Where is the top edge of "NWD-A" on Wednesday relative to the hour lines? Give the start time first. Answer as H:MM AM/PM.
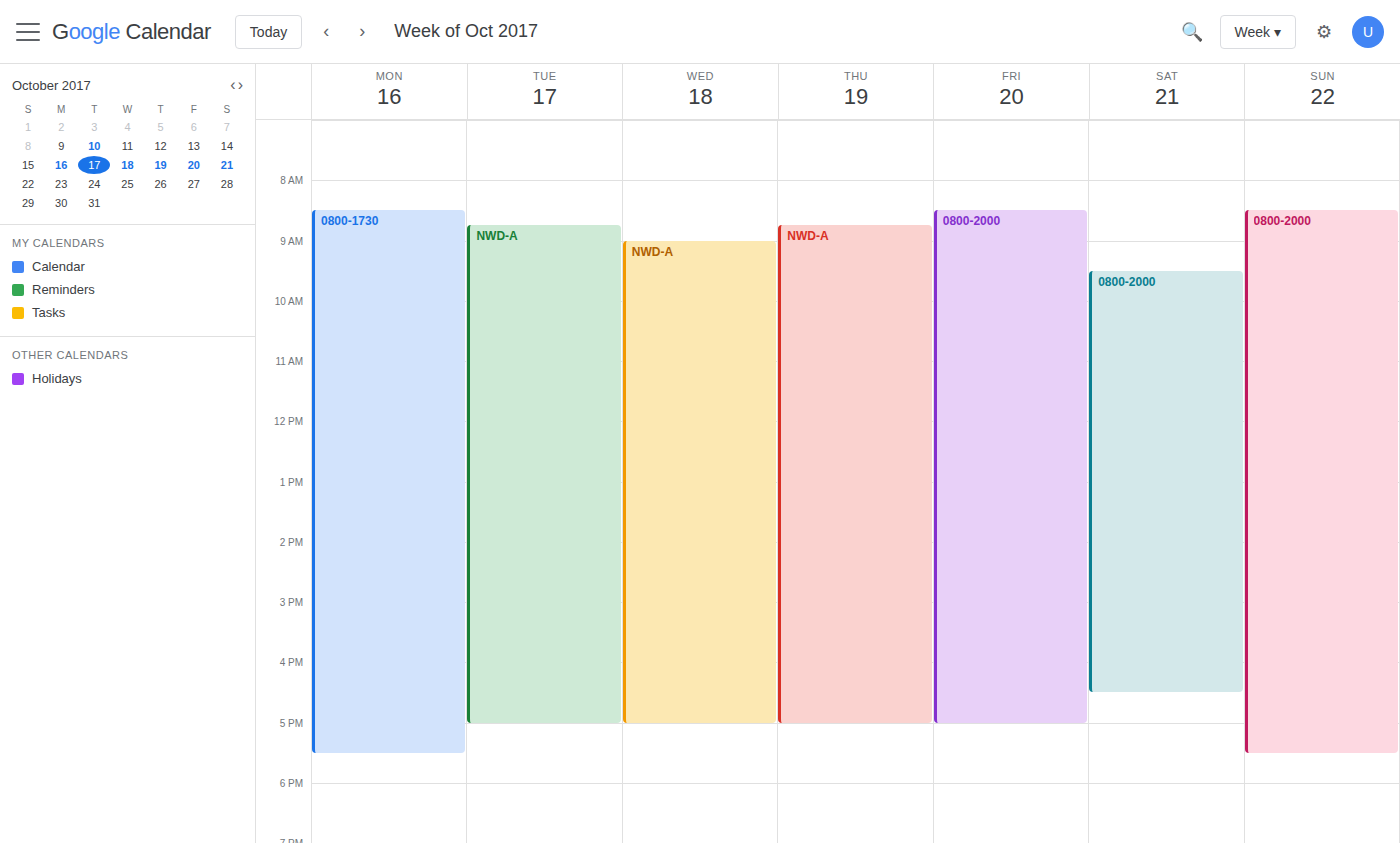
9:00 AM -- exactly on the 9 AM line.